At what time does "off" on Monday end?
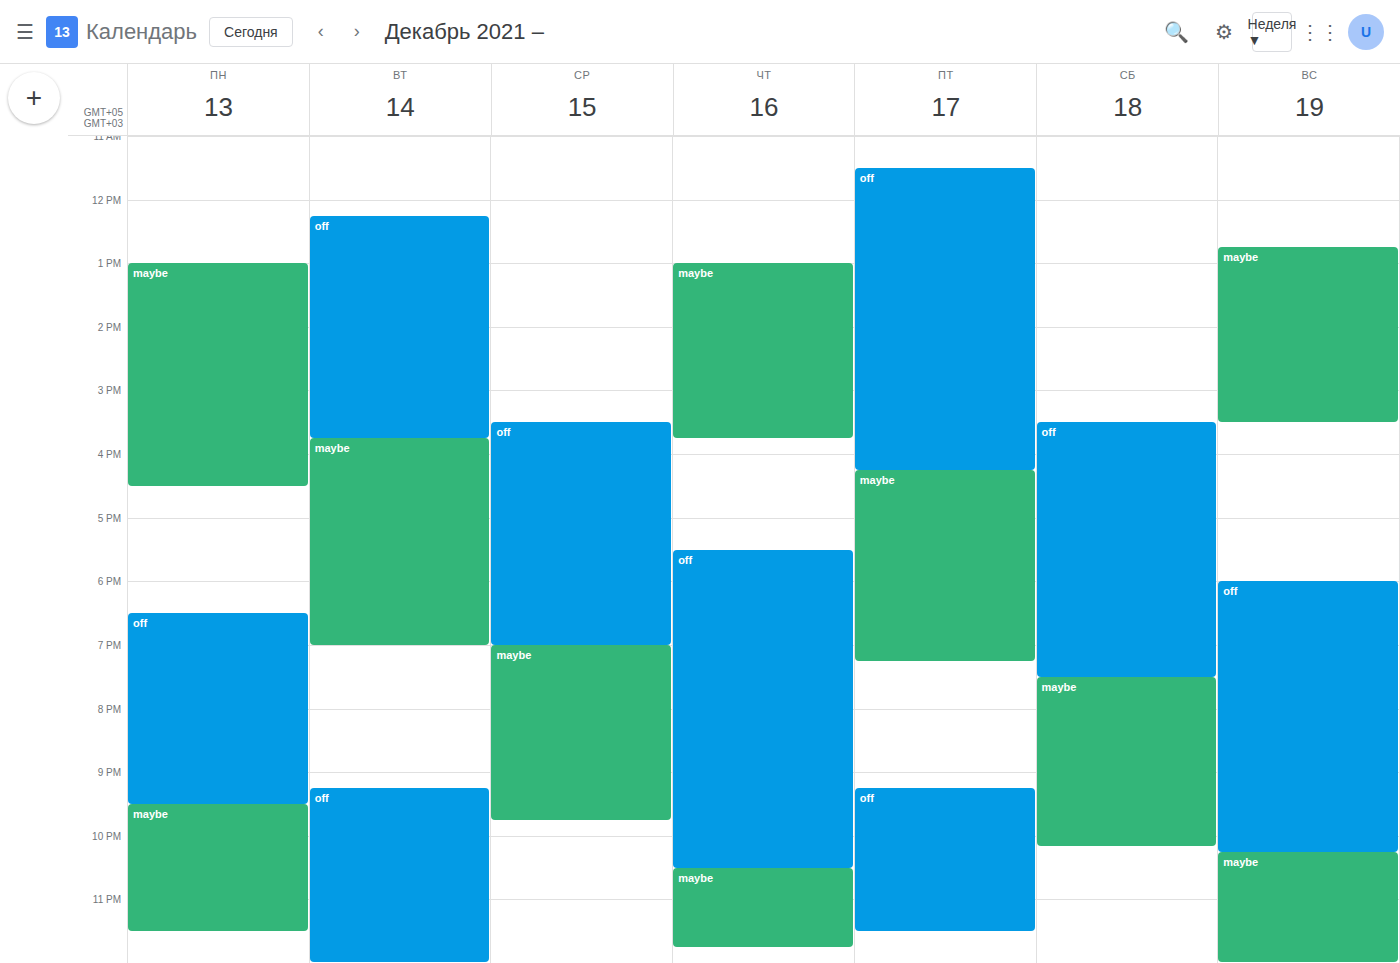
21:30